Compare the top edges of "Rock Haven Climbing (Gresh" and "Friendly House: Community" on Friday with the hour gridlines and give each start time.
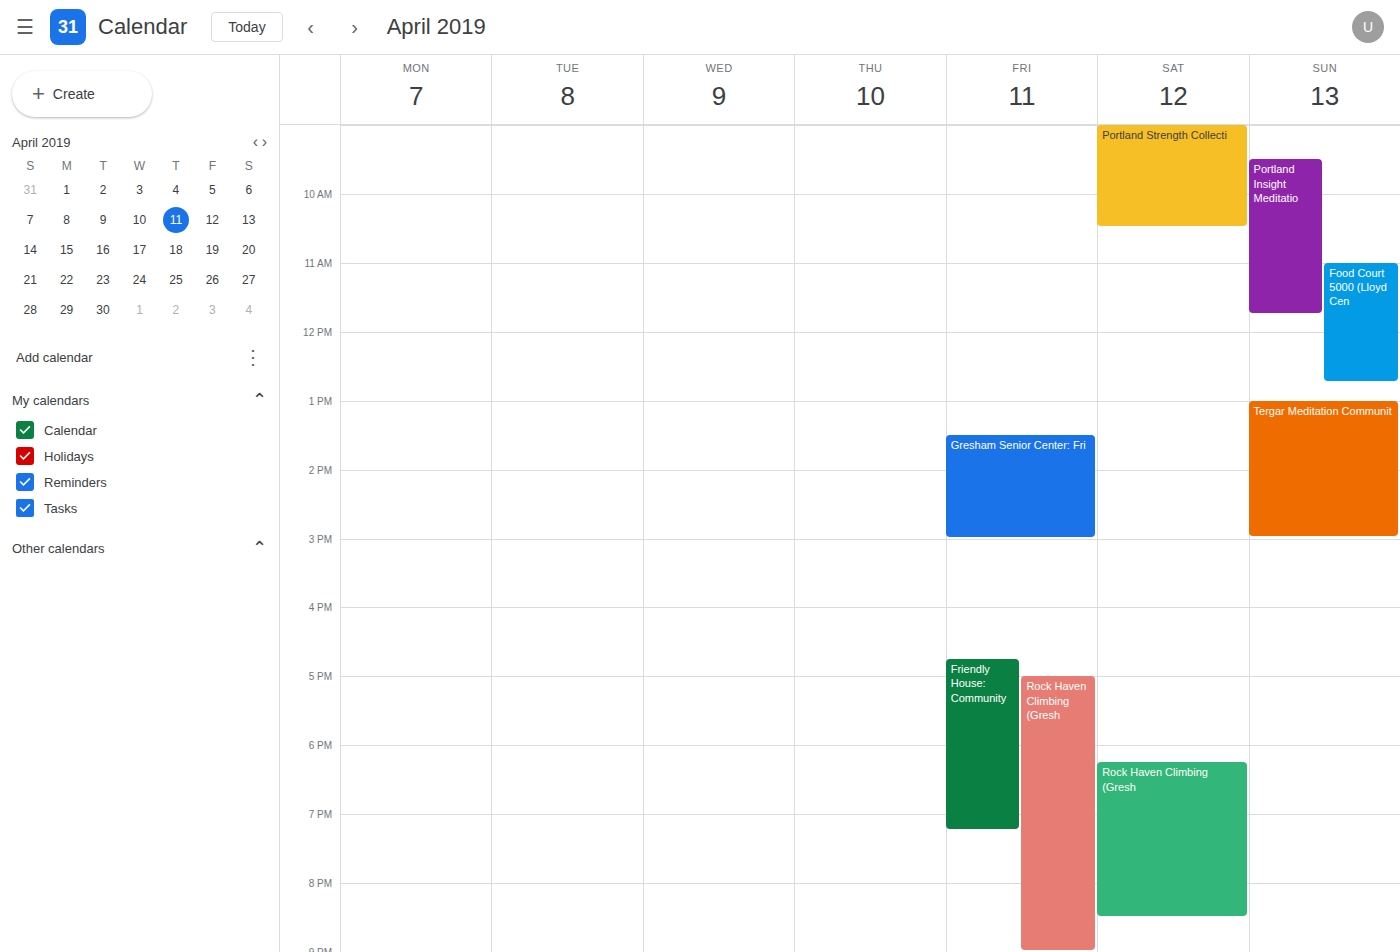
"Rock Haven Climbing (Gresh": 5:00 PM, exactly on the 5 PM line. "Friendly House: Community": 4:45 PM, neither: three quarters of the way from the 4 PM line to the 5 PM line.